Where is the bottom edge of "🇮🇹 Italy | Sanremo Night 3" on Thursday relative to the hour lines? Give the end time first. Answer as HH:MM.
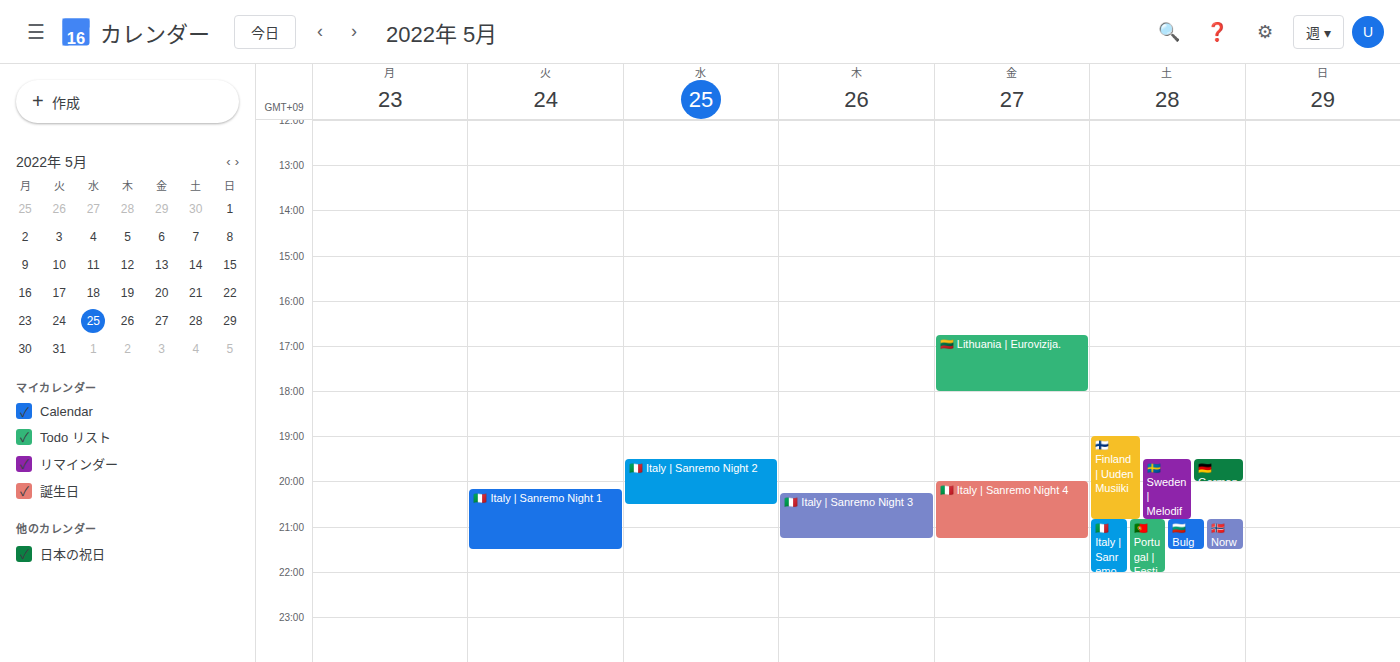
21:15 -- neither: a quarter of the way from the 21:00 line to the 22:00 line.